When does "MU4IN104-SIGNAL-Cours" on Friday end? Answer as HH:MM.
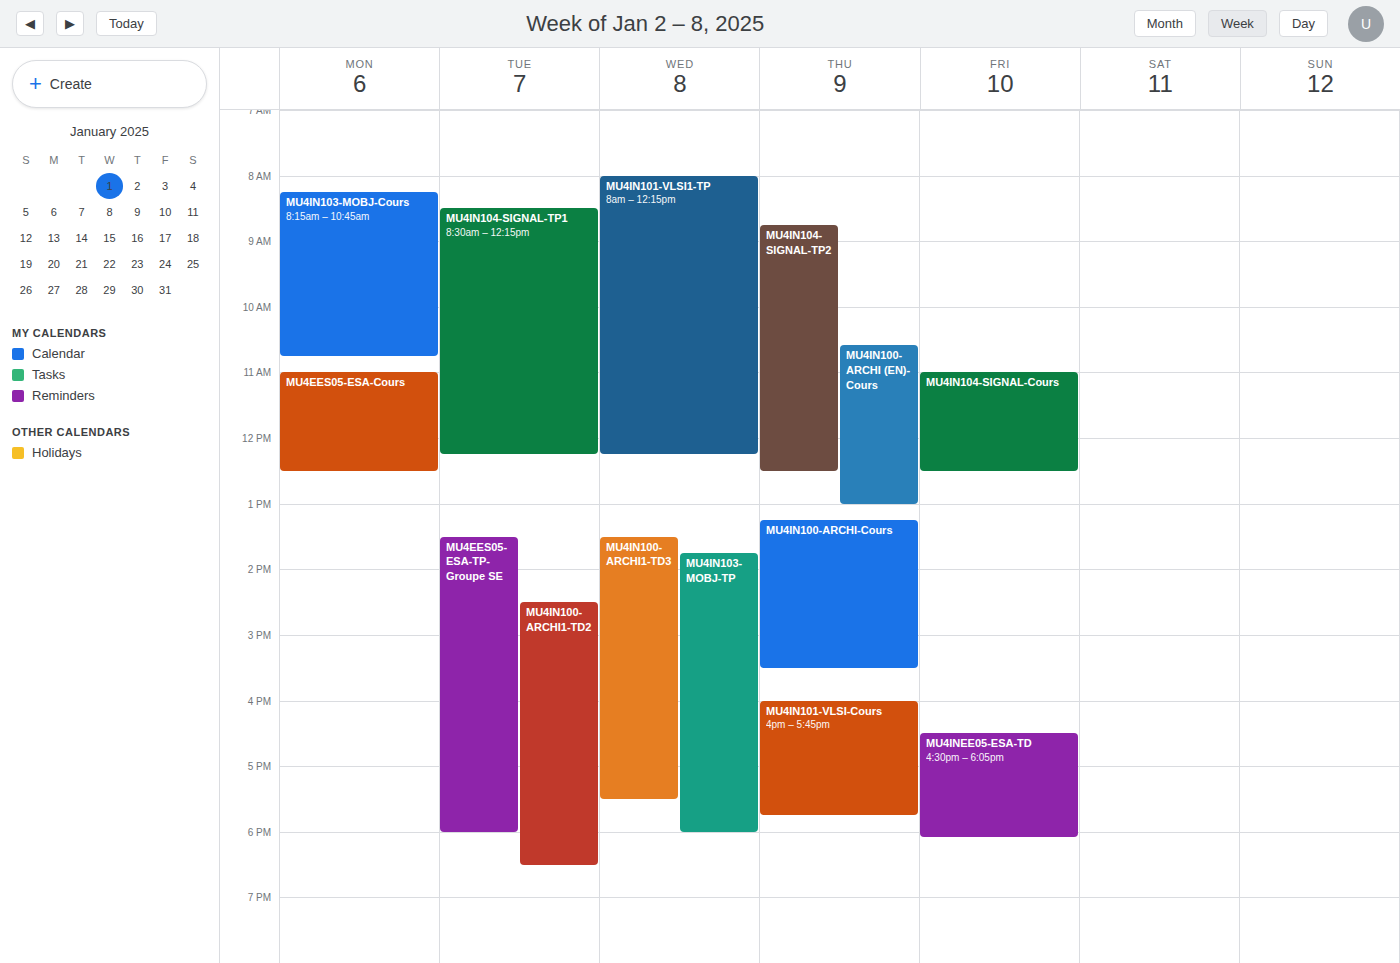
12:30